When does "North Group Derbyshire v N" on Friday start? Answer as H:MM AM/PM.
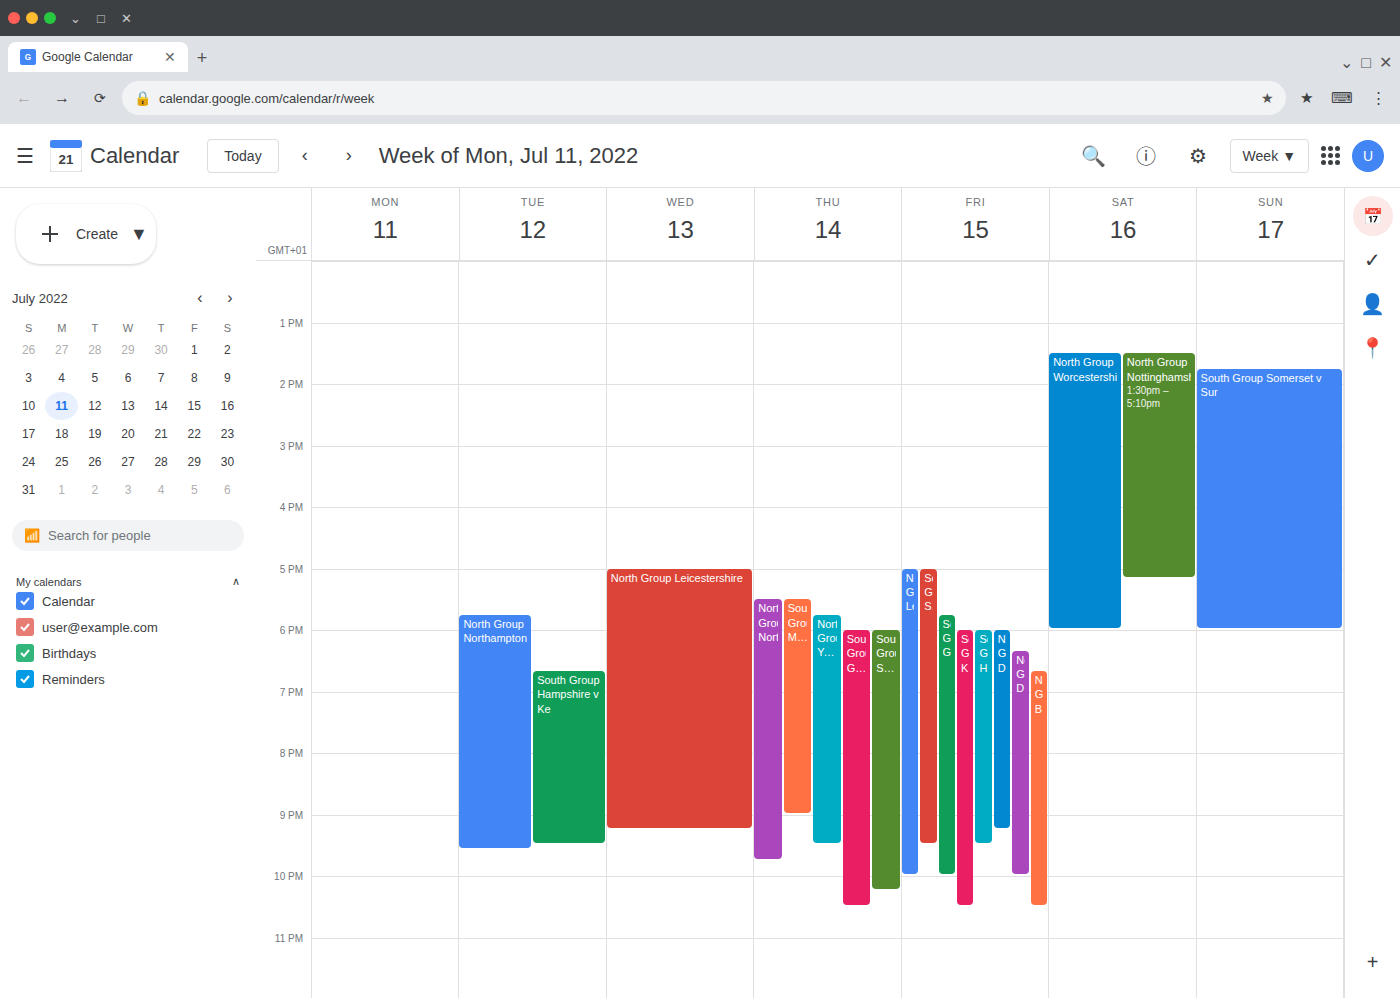
6:20 PM